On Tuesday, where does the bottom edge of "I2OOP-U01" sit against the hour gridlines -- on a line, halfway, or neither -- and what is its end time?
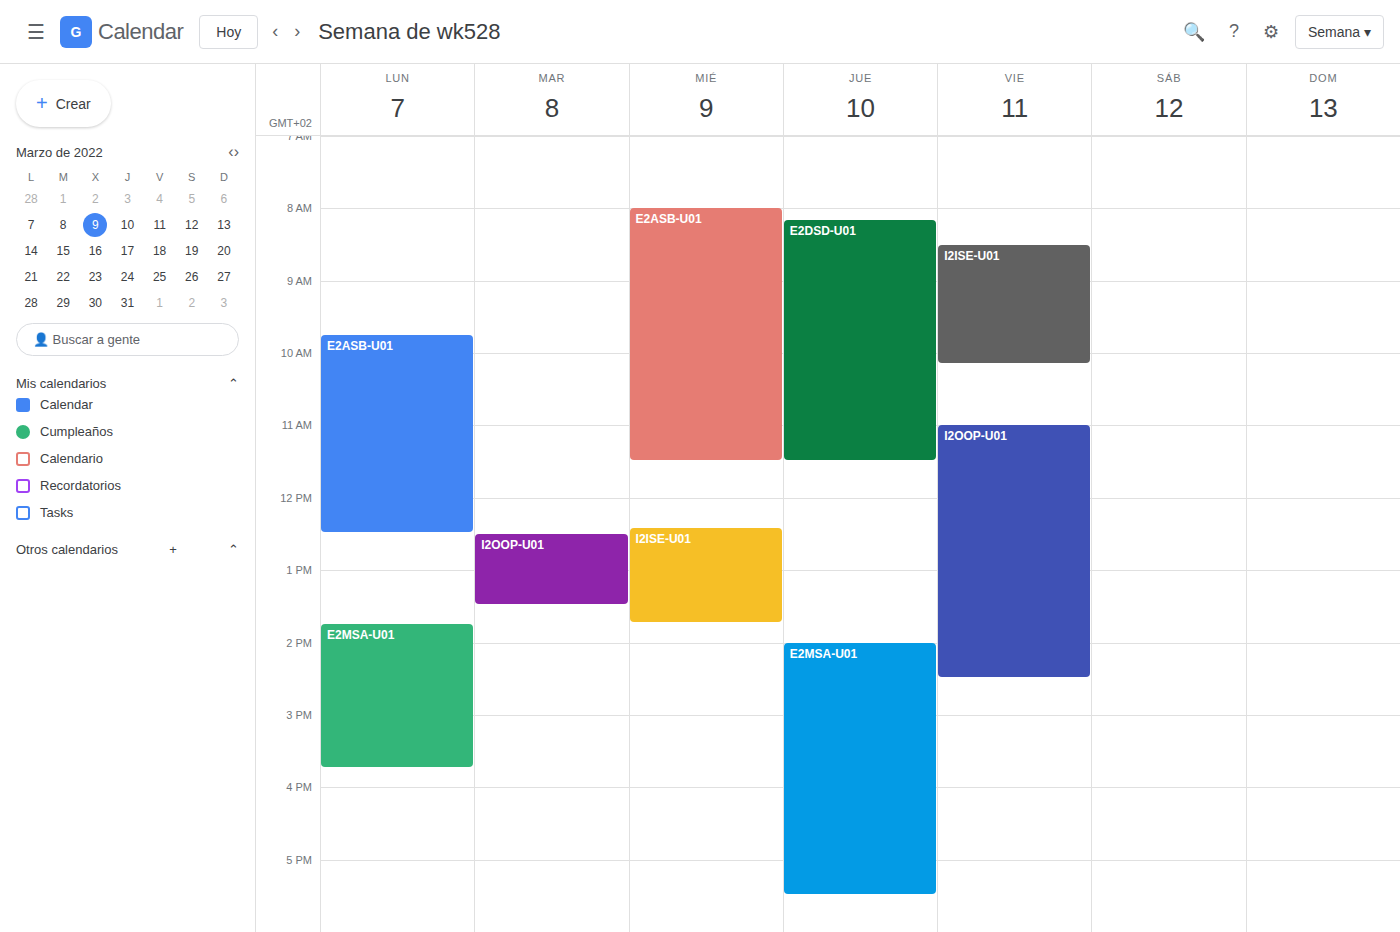
13:30 -- halfway between the 13:00 and 14:00 lines.